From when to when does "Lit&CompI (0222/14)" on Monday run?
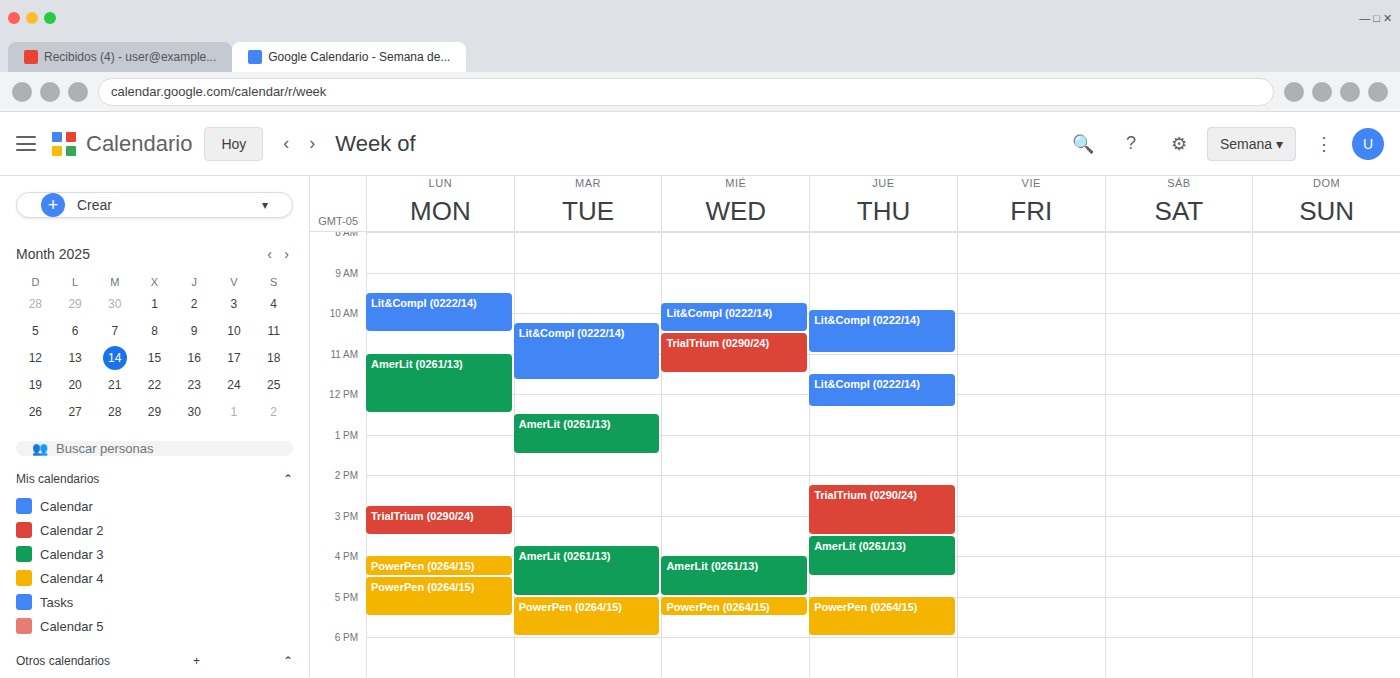
9:30 AM to 10:30 AM